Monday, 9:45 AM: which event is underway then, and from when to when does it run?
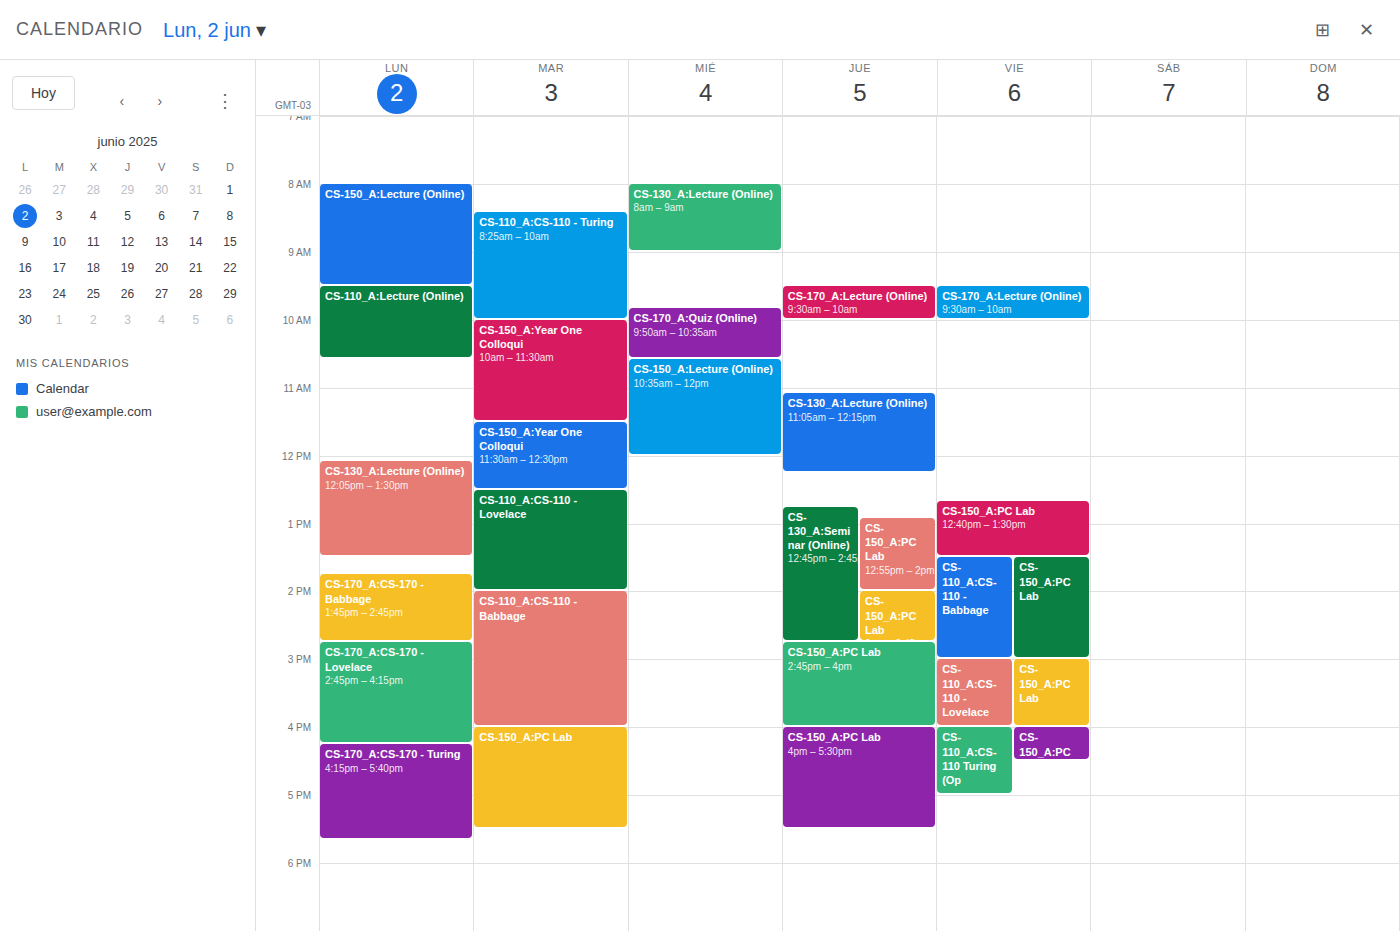
"CS-110_A:Lecture (Online)", 9:30 AM to 10:35 AM